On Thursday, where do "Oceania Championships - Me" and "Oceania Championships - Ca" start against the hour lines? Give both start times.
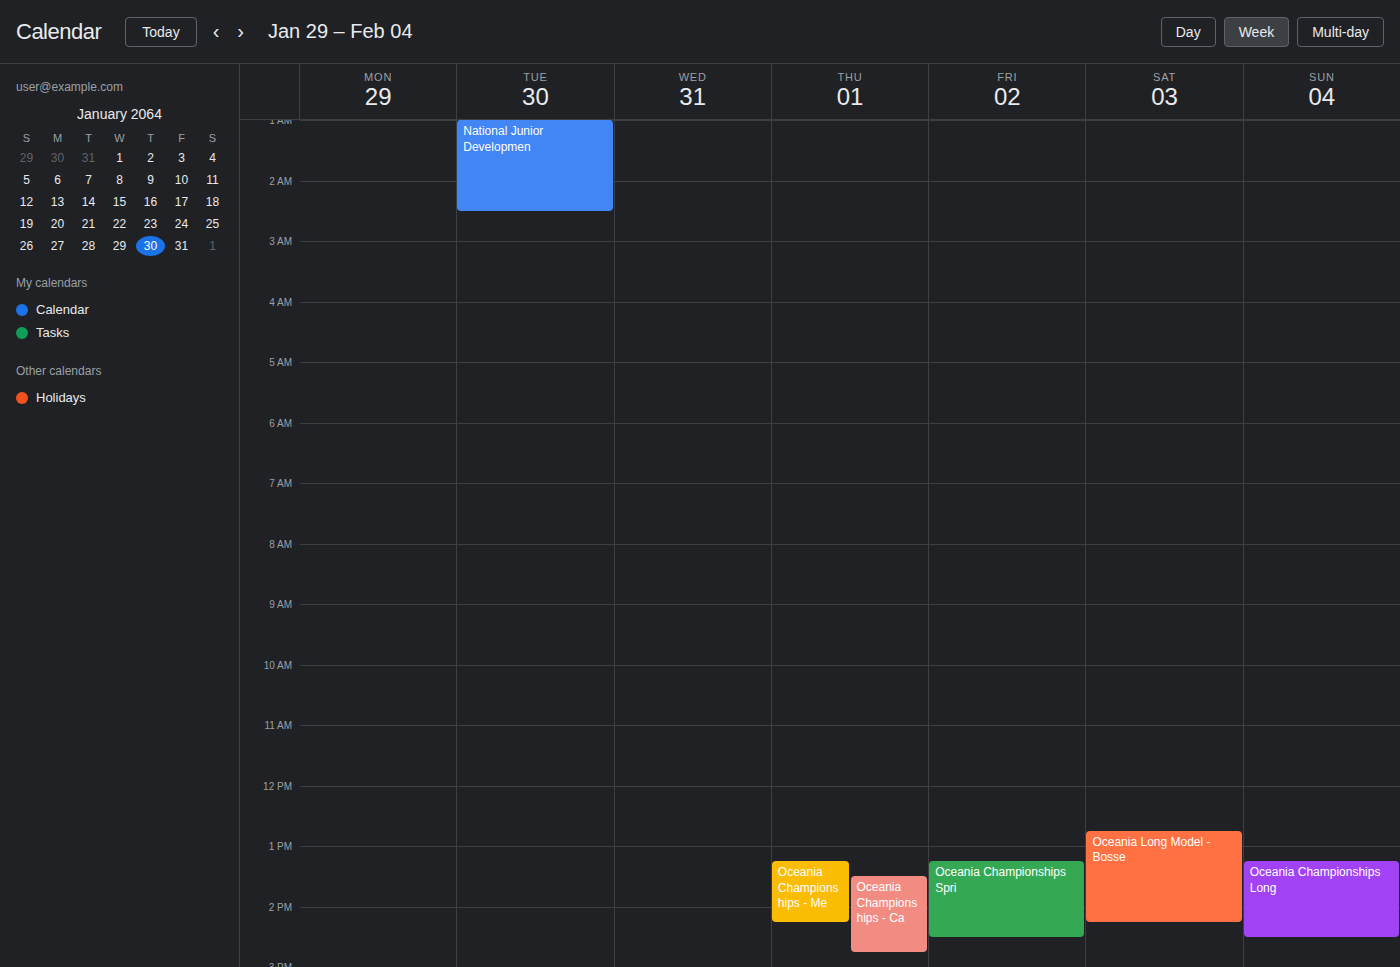
"Oceania Championships - Me": 1:15 PM, neither: a quarter of the way from the 1 PM line to the 2 PM line. "Oceania Championships - Ca": 1:30 PM, halfway between the 1 PM and 2 PM lines.